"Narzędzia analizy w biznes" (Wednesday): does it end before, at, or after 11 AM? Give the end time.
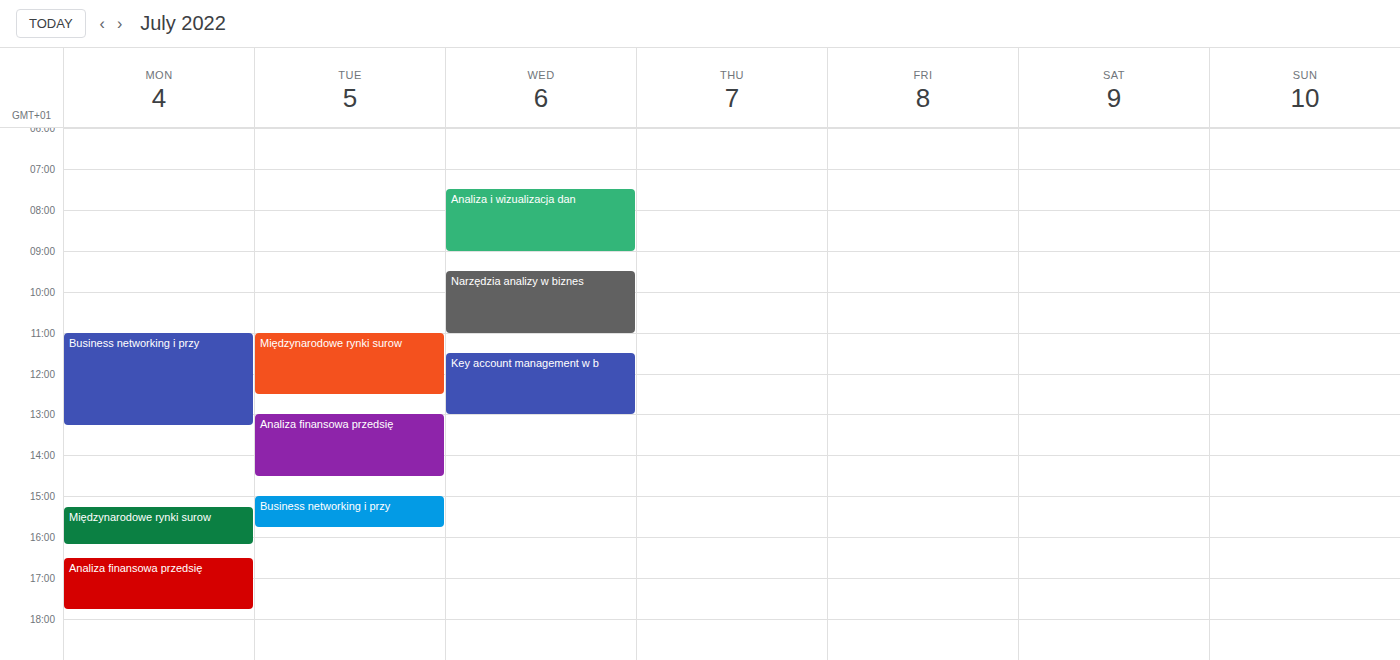
11:00 AM -- exactly at 11 AM, on the 11 AM line.